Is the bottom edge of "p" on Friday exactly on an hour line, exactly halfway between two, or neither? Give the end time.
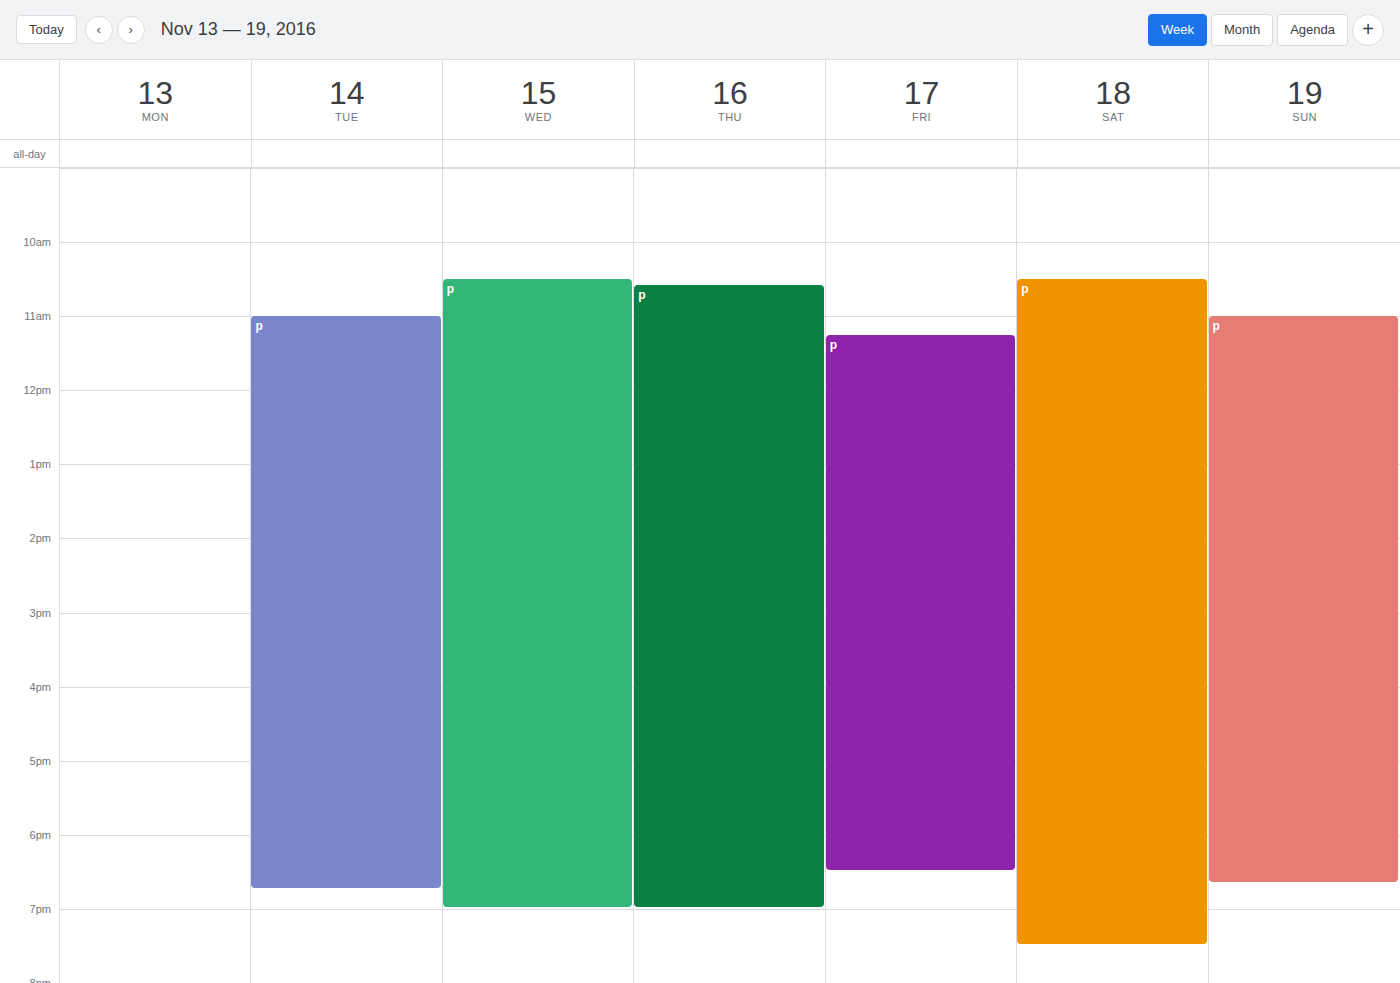
6:30 PM -- halfway between the 6 PM and 7 PM lines.